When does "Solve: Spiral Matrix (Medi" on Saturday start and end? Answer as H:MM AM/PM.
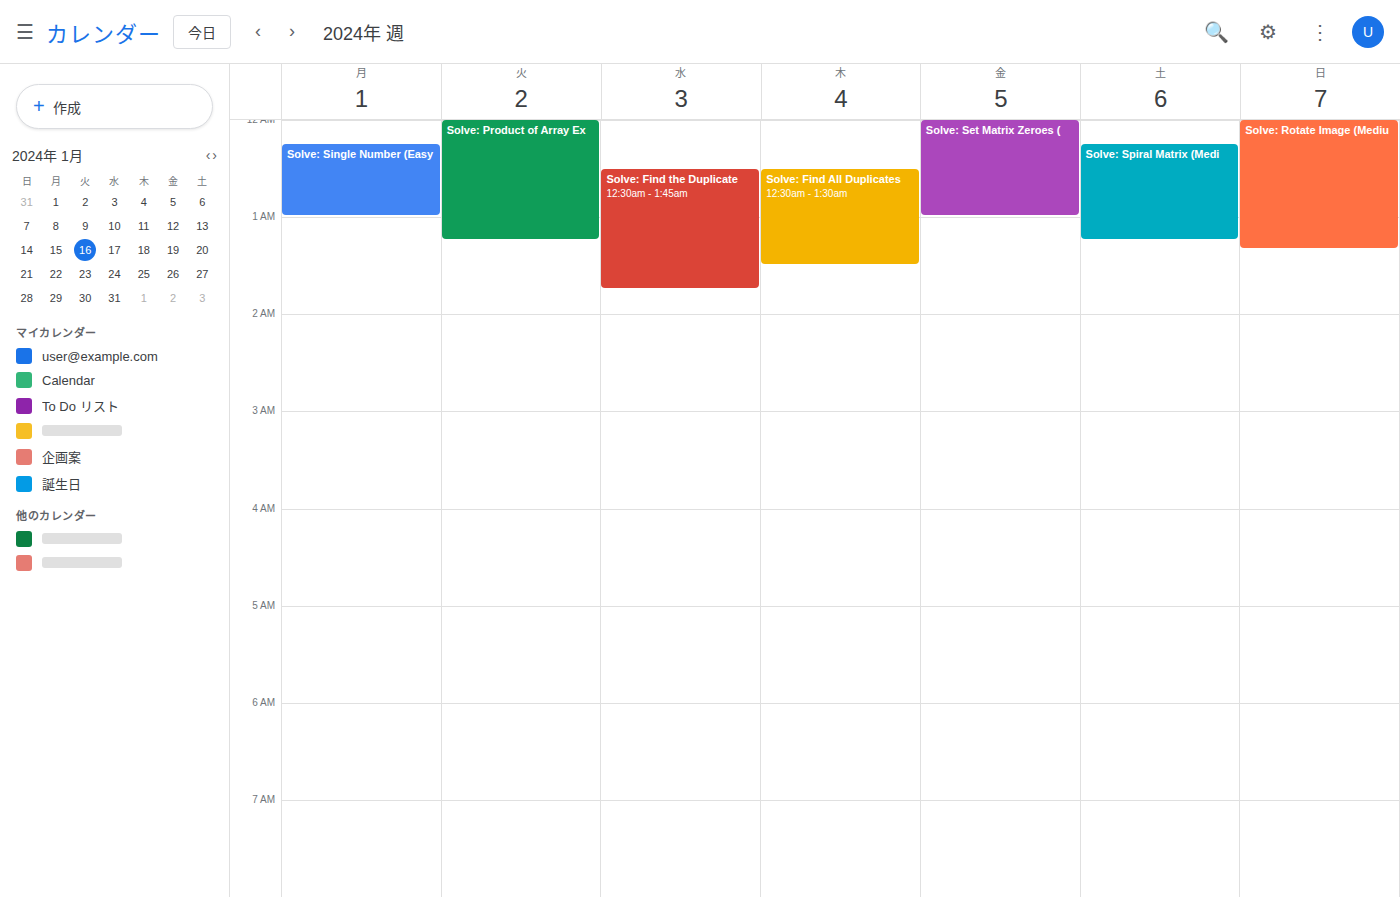
12:15 AM to 1:15 AM